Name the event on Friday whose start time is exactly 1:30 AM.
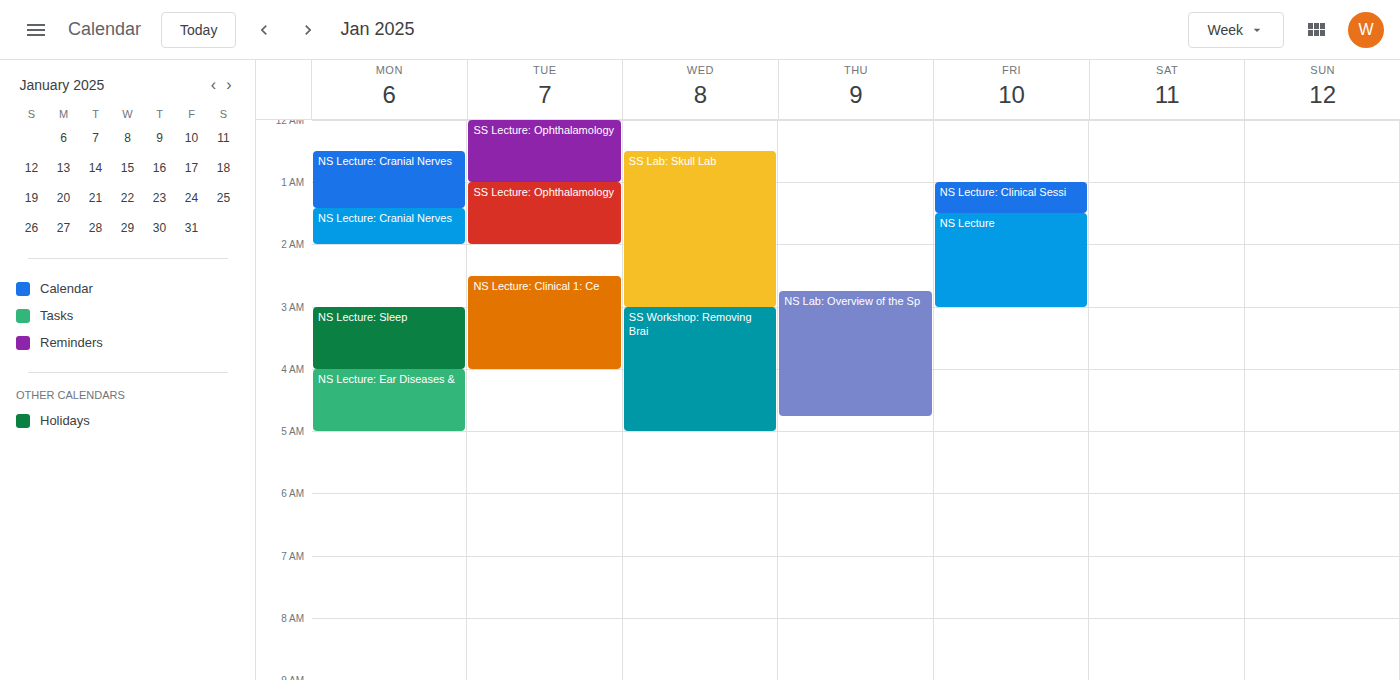
"NS Lecture"